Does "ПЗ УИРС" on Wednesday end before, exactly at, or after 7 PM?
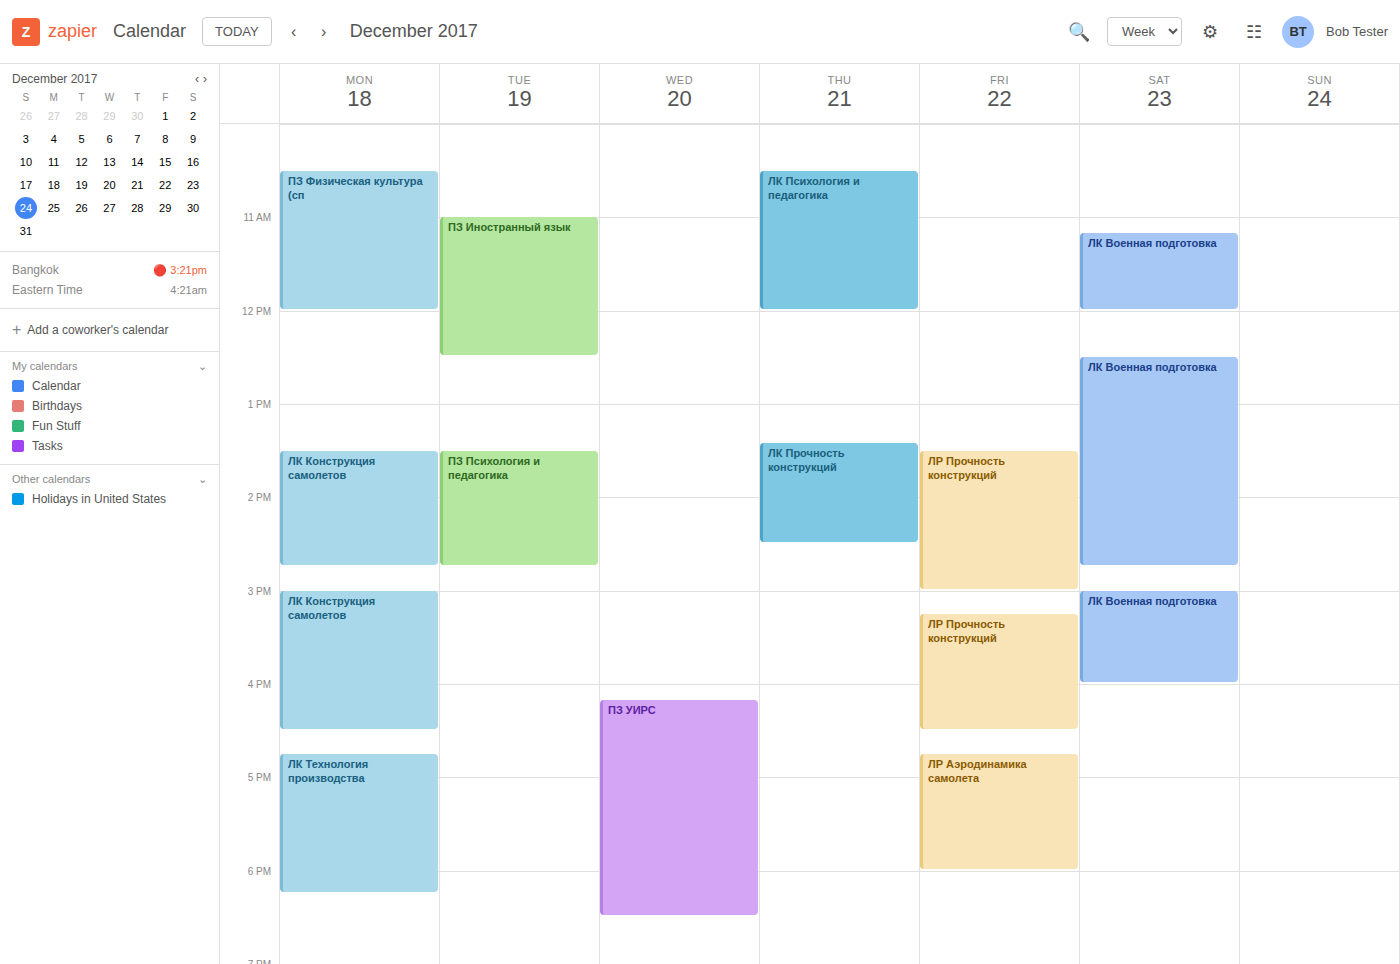
6:30 PM -- before 7 PM, 30 minutes above the 7 PM line.